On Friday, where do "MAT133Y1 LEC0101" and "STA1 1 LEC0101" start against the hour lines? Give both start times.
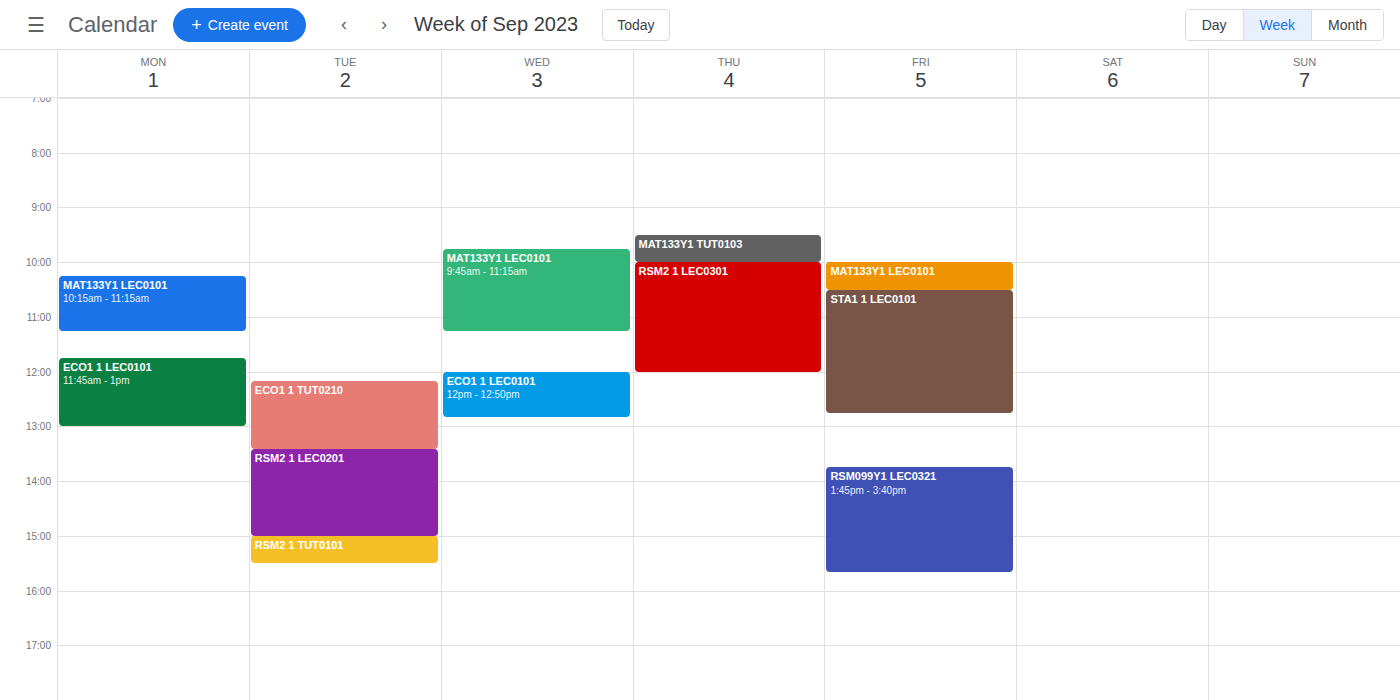
"MAT133Y1 LEC0101": 10:00 AM, exactly on the 10 AM line. "STA1 1 LEC0101": 10:30 AM, halfway between the 10 AM and 11 AM lines.